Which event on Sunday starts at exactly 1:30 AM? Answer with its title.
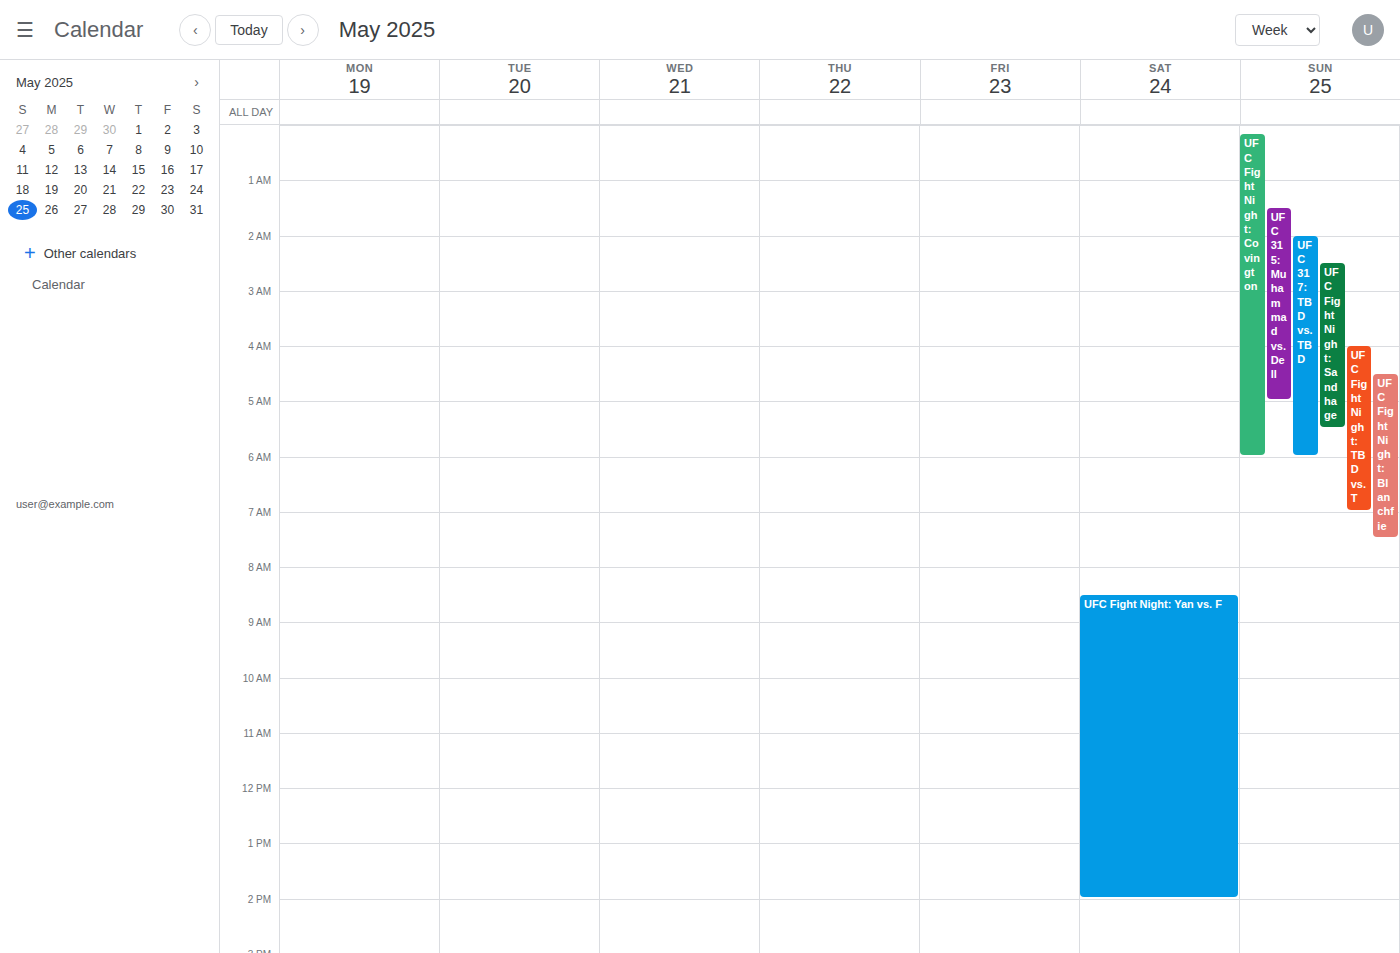
"UFC 315: Muhammad vs. Dell"